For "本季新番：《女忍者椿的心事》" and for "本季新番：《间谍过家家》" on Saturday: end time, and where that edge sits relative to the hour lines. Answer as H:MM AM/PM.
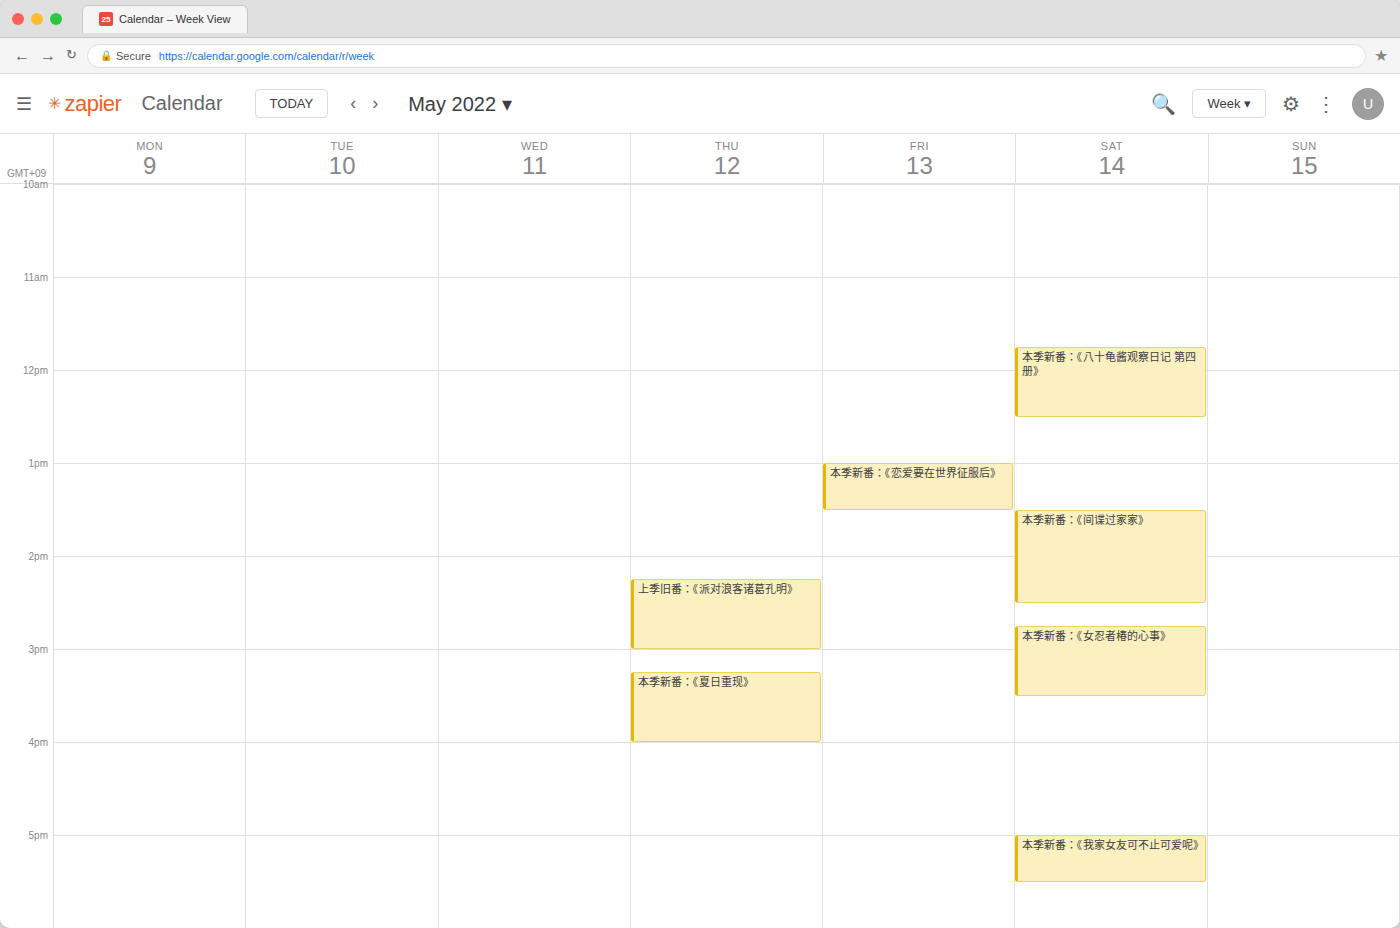
"本季新番：《女忍者椿的心事》": 3:30 PM, halfway between the 3 PM and 4 PM lines. "本季新番：《间谍过家家》": 2:30 PM, halfway between the 2 PM and 3 PM lines.